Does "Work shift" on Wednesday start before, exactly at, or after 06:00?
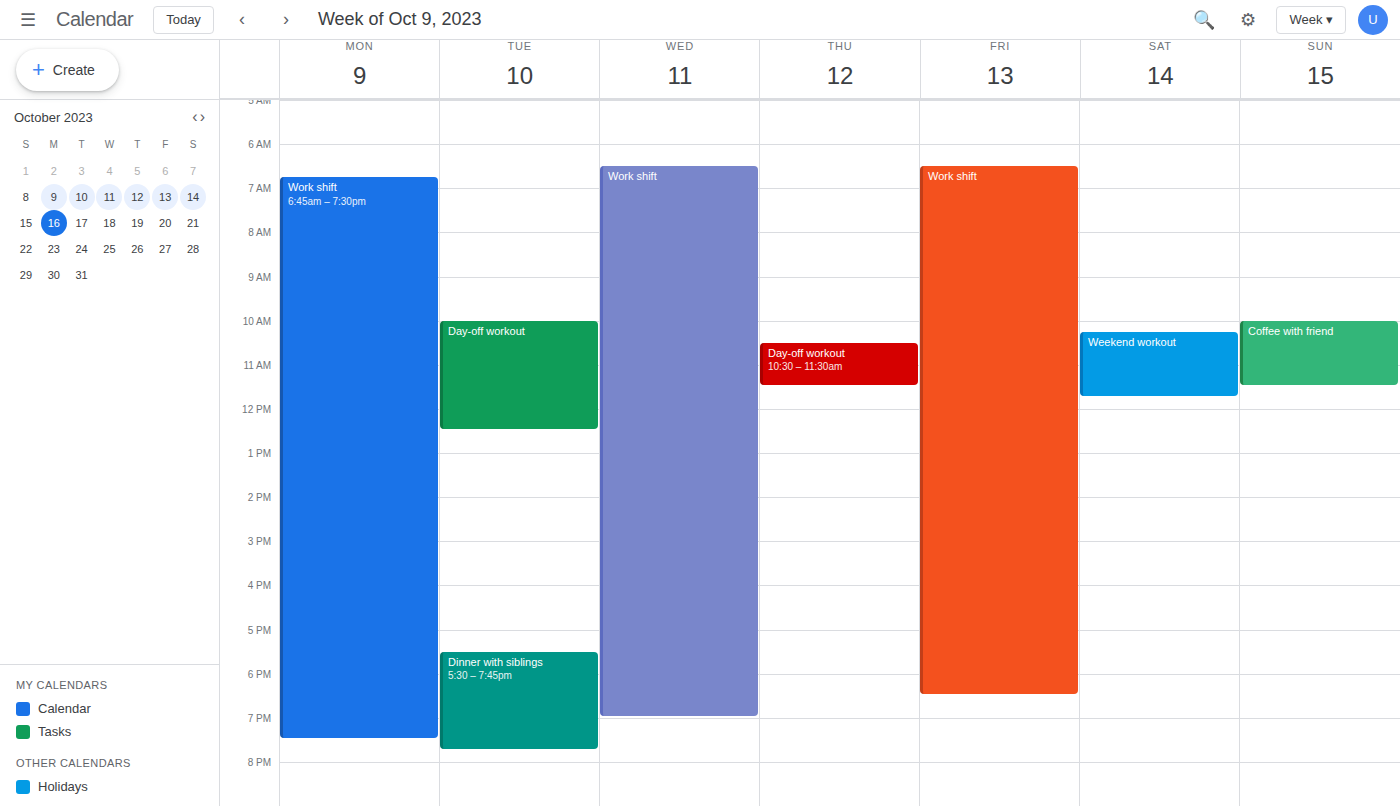
06:30 -- after 06:00, 30 minutes below the 06:00 line.